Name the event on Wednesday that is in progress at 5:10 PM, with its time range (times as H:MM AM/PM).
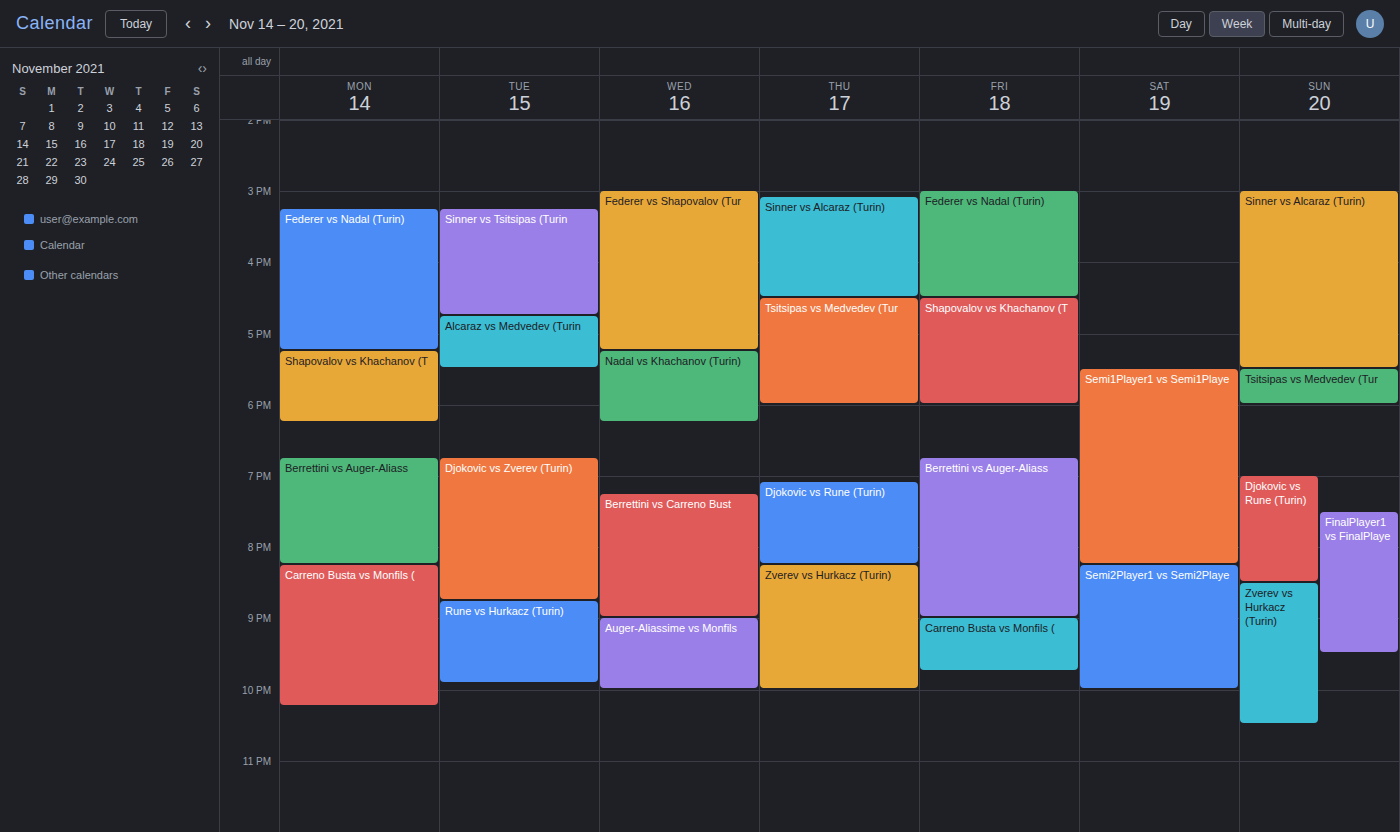
"Federer vs Shapovalov (Tur", 3:00 PM to 5:15 PM